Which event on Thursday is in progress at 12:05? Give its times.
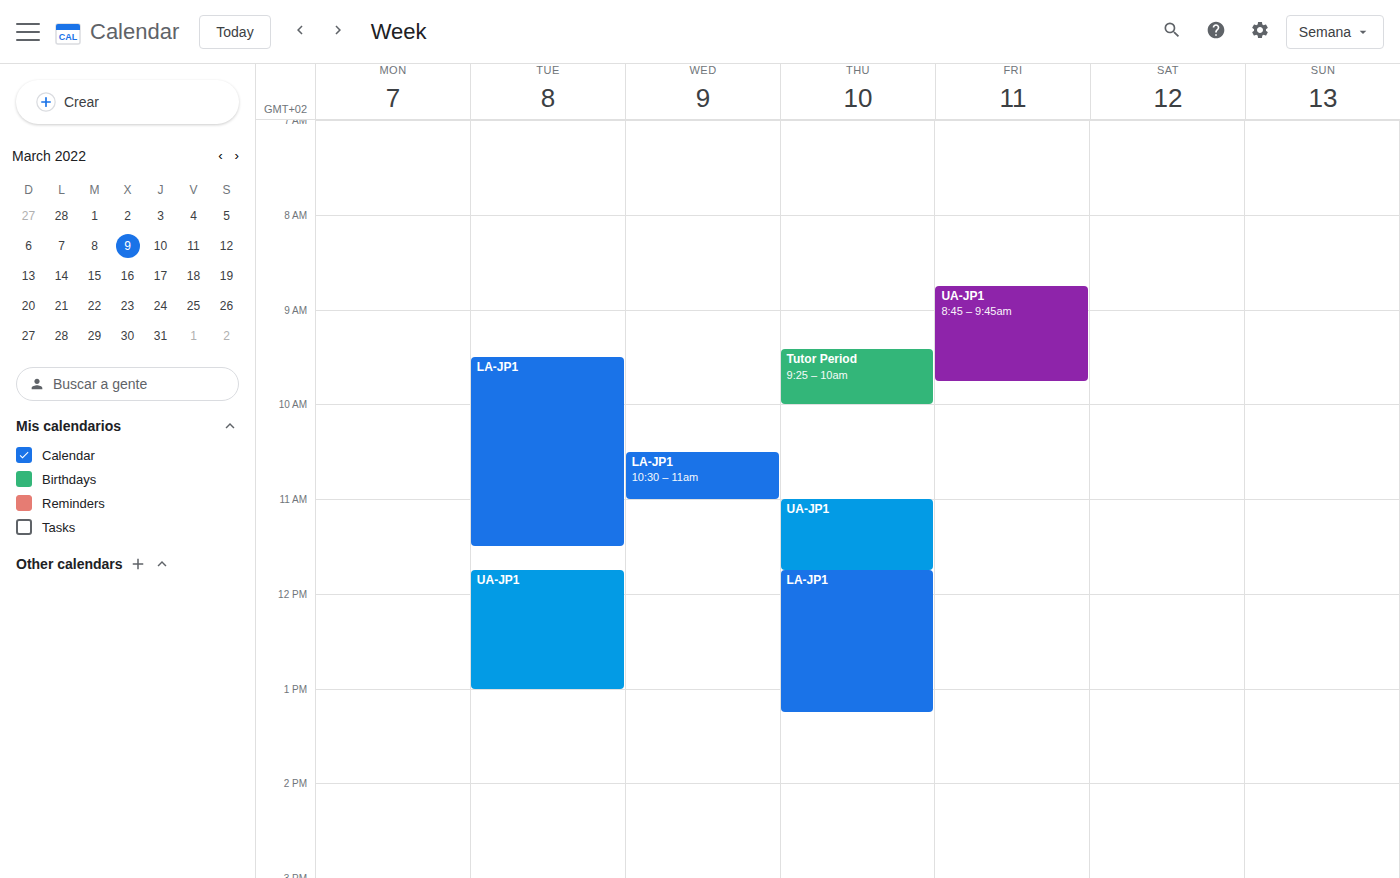
"LA-JP1", 11:45 to 13:15